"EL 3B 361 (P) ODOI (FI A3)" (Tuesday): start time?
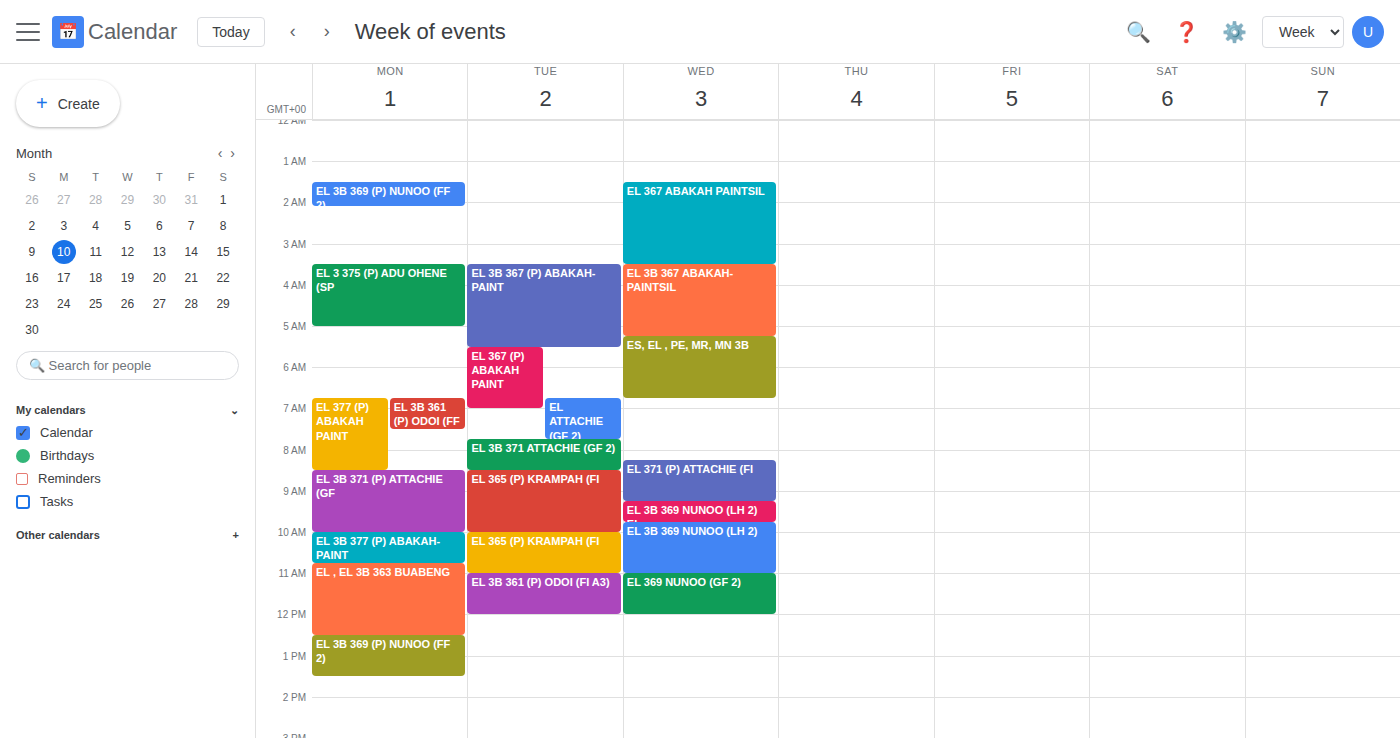
11:00 AM